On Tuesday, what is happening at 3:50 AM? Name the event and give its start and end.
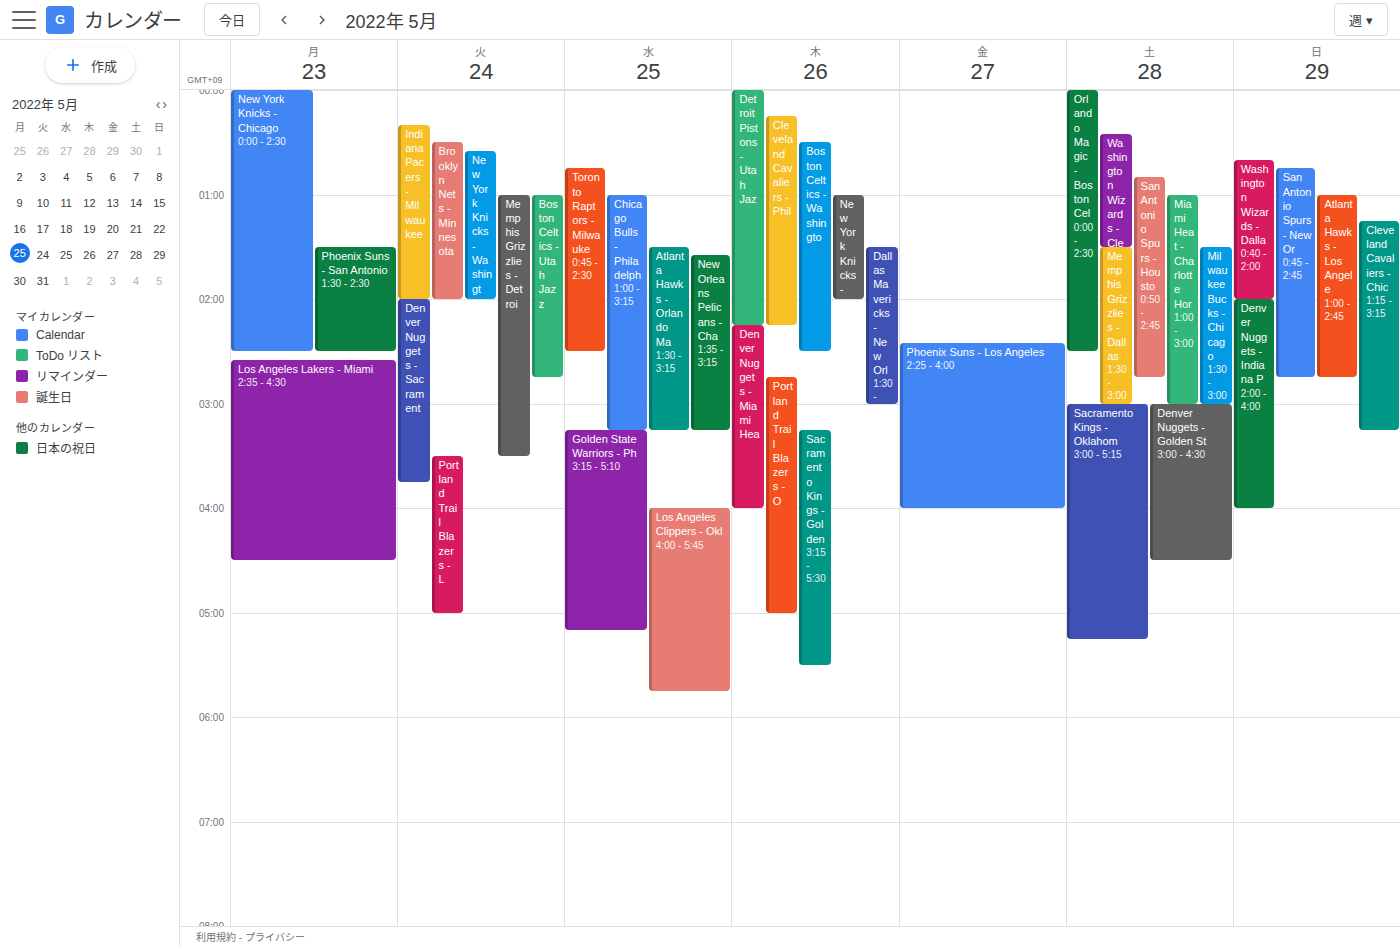
"Portland Trail Blazers - L", 3:30 AM to 5:00 AM